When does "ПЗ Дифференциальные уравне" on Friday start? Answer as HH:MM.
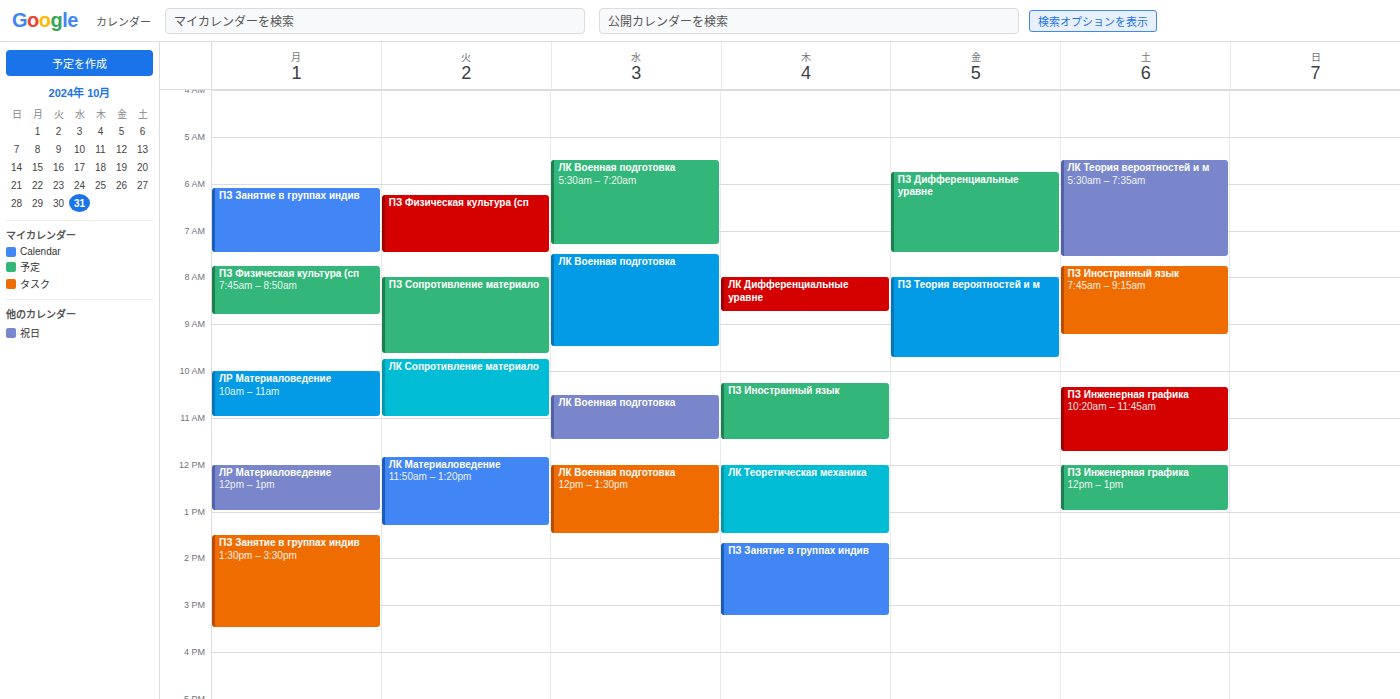
05:45